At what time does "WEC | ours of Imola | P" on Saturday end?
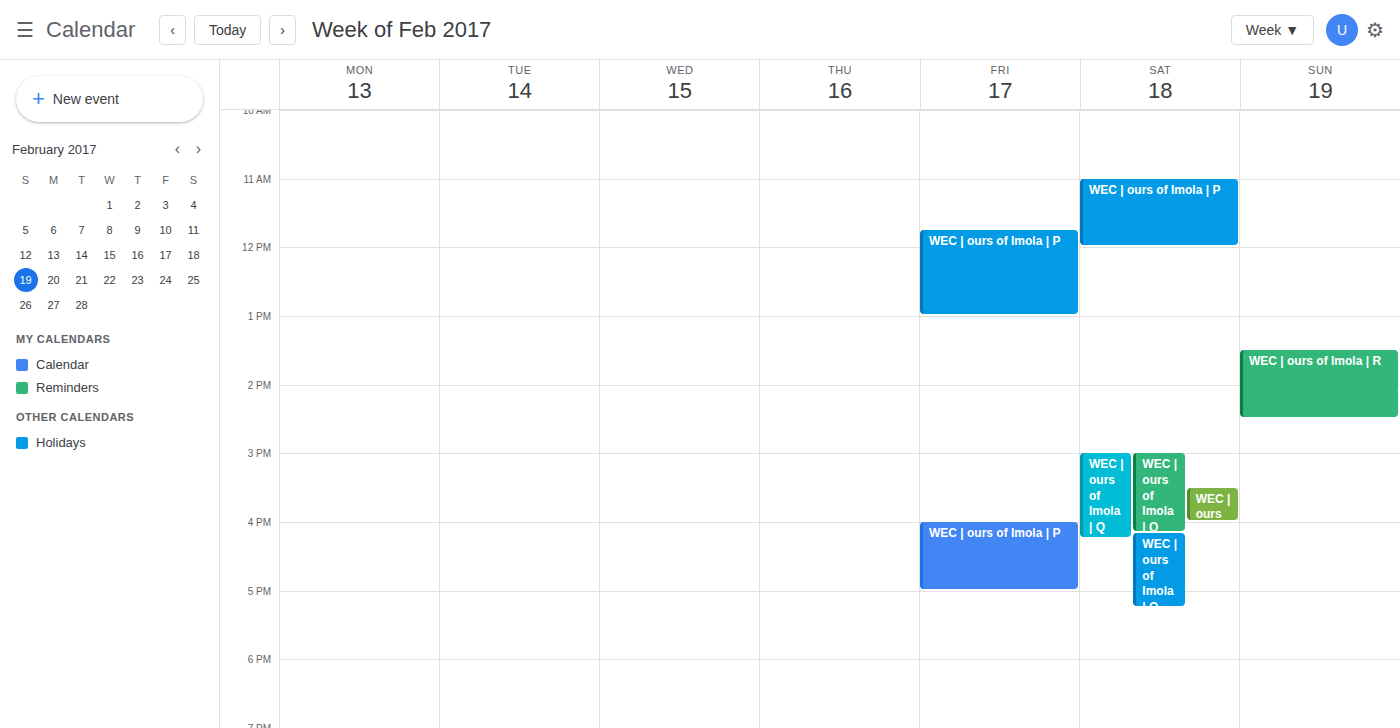
12:00